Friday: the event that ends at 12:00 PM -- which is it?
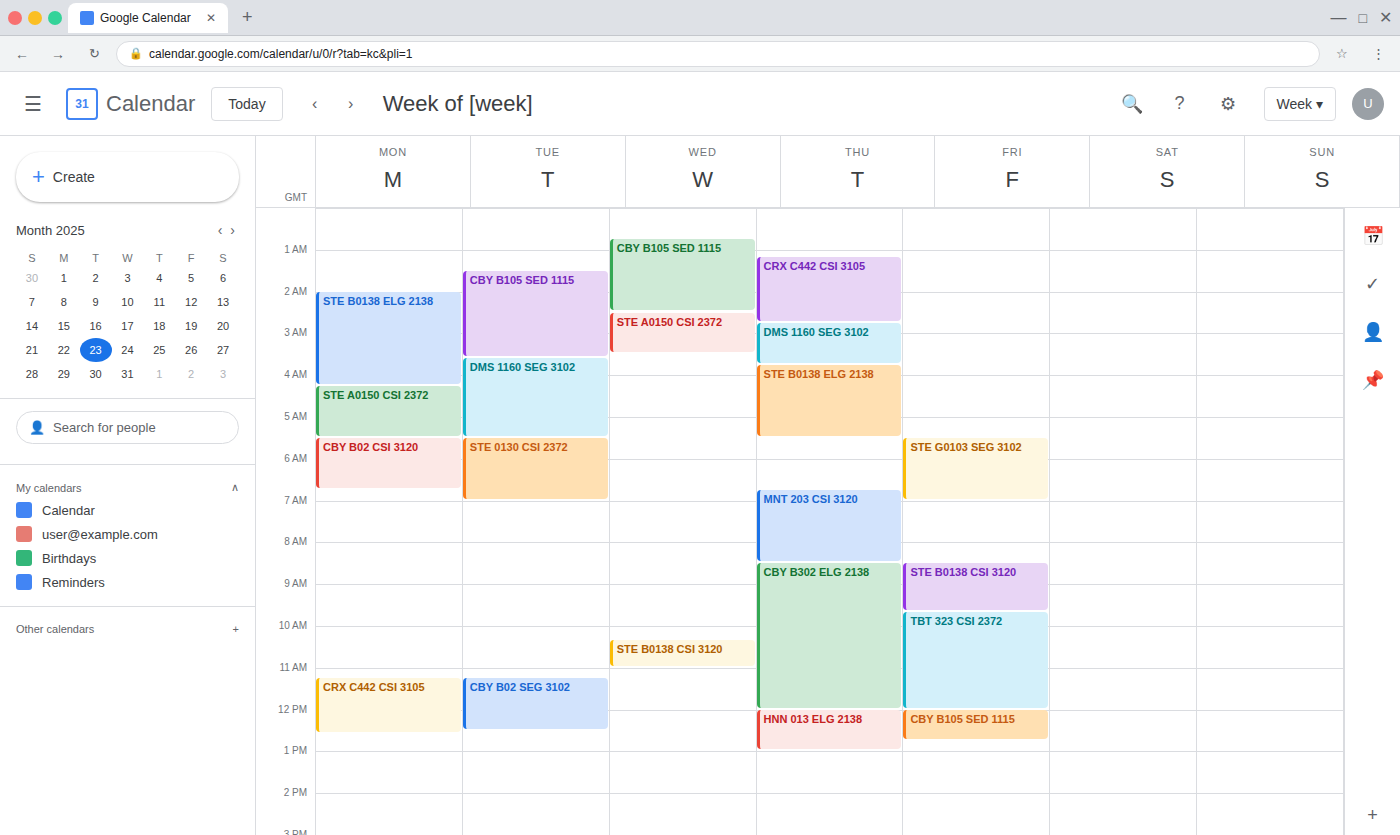
"TBT 323 CSI 2372"